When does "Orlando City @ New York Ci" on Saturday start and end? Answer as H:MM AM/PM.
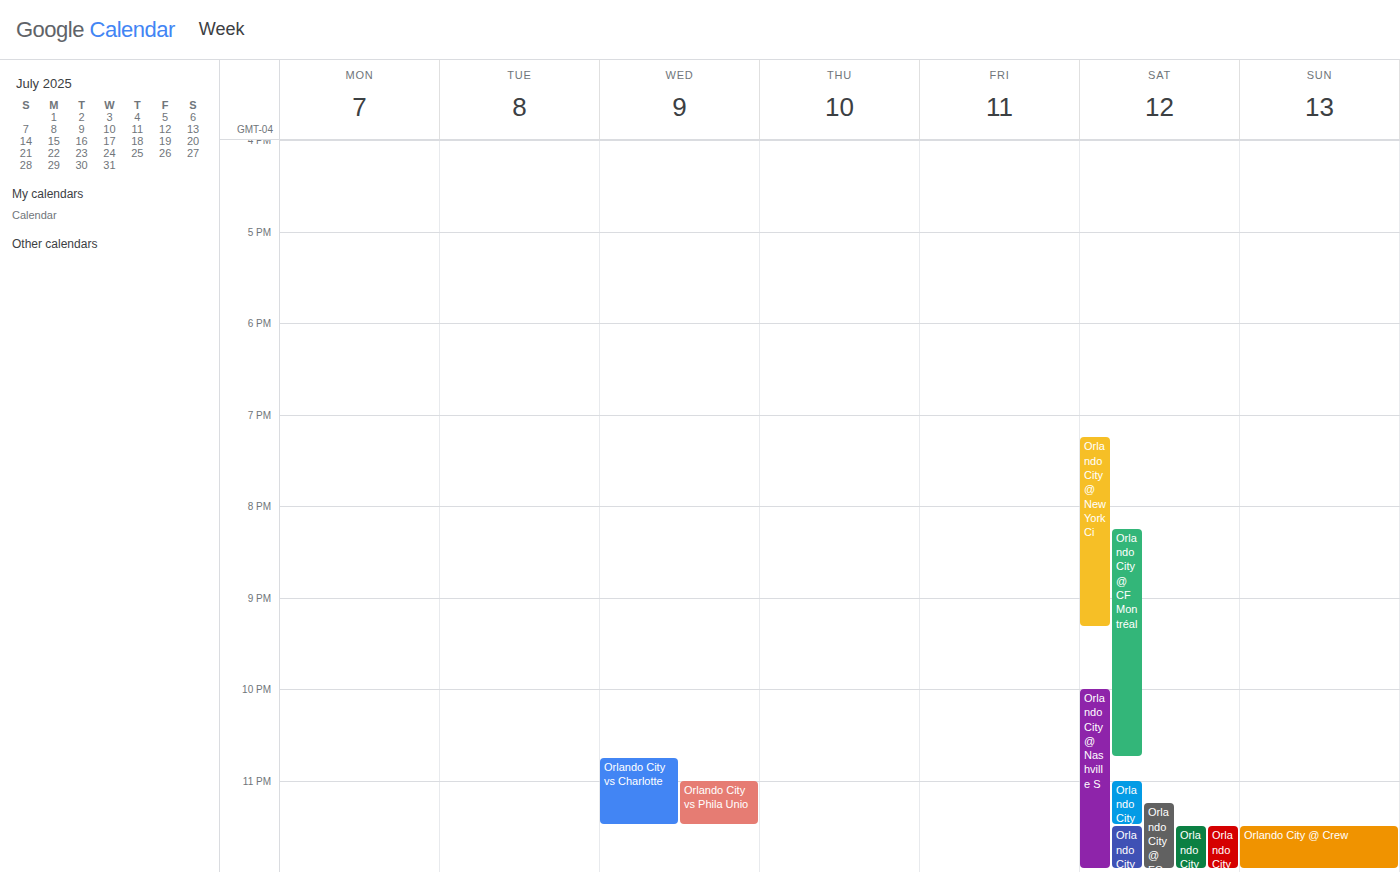
7:15 PM to 9:20 PM